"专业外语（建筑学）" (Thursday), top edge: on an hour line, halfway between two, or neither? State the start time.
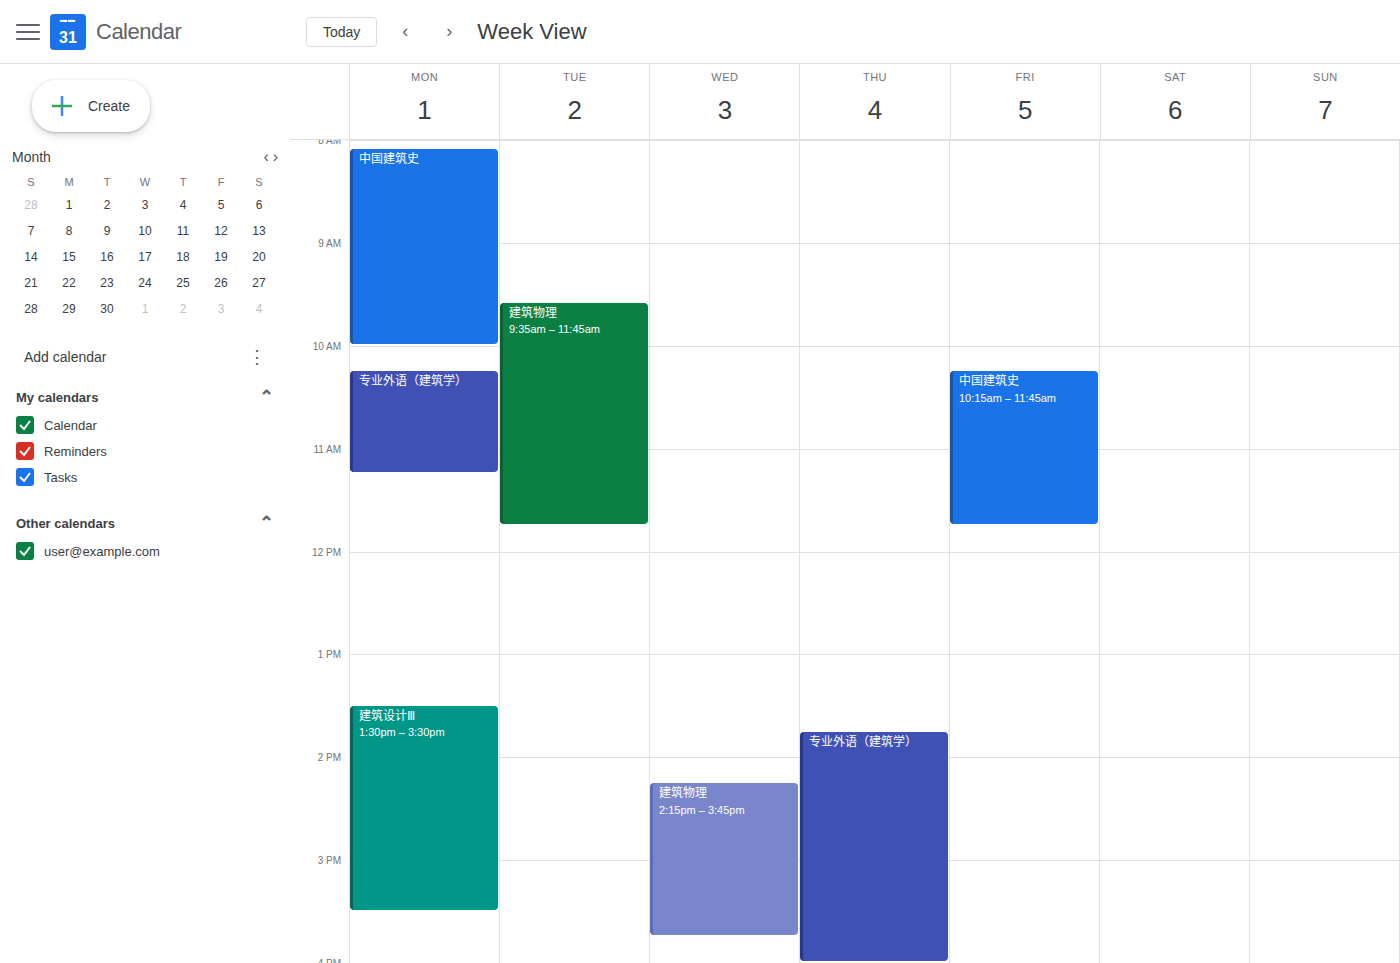
1:45 PM -- neither: three quarters of the way from the 1 PM line to the 2 PM line.